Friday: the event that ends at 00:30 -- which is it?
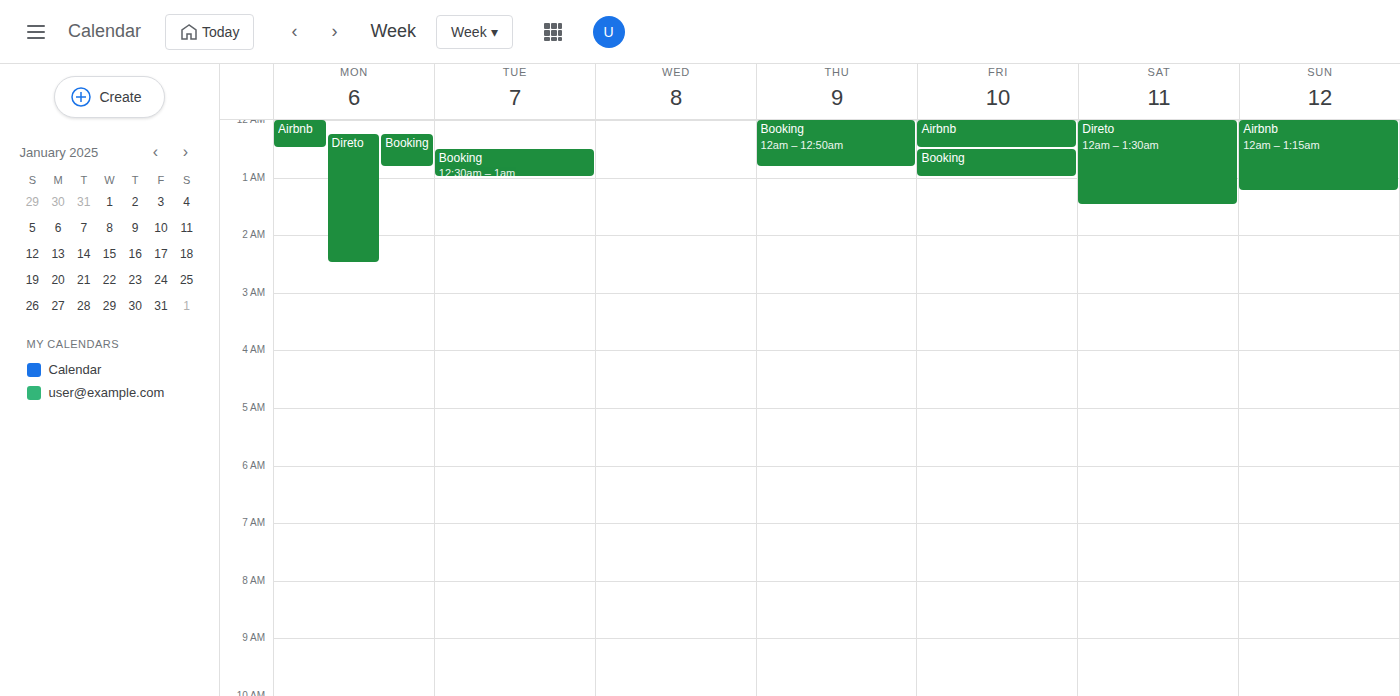
"Airbnb"